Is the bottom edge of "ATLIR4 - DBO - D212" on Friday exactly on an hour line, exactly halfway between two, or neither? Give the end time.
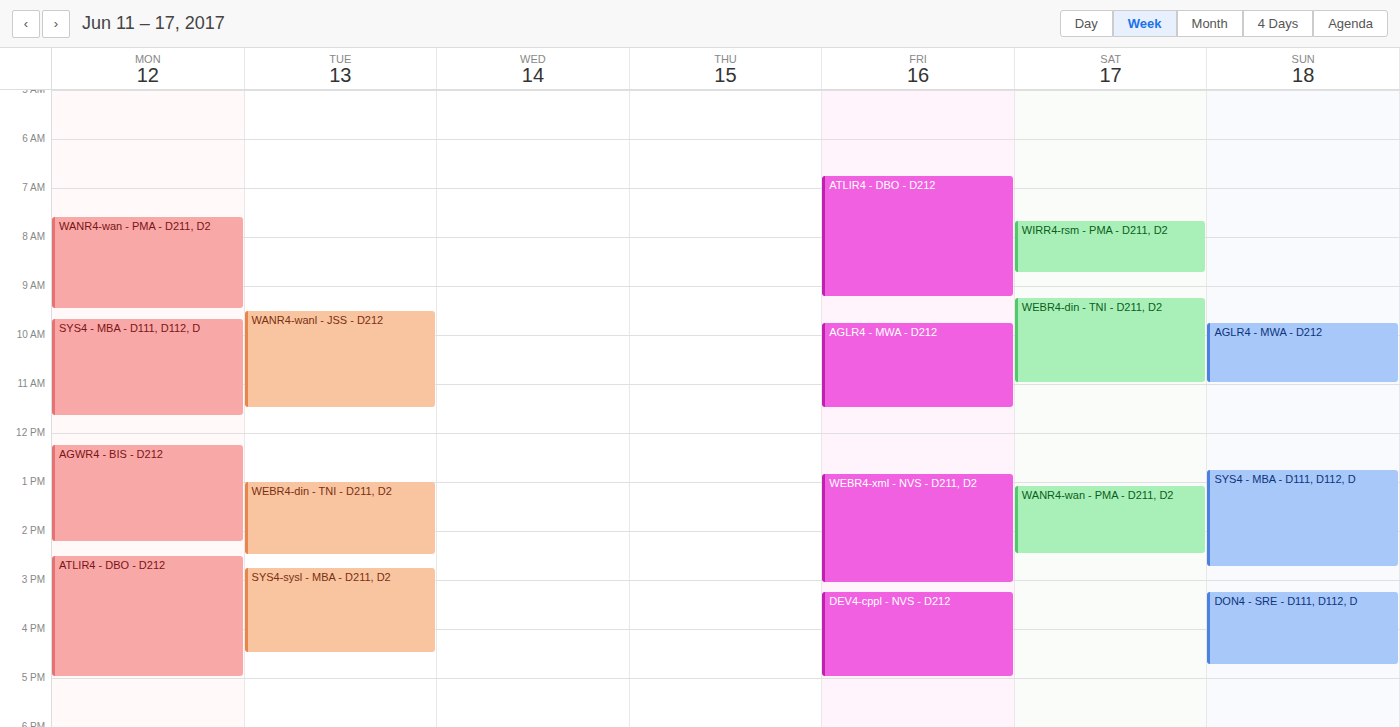
9:15 AM -- neither: a quarter of the way from the 9 AM line to the 10 AM line.